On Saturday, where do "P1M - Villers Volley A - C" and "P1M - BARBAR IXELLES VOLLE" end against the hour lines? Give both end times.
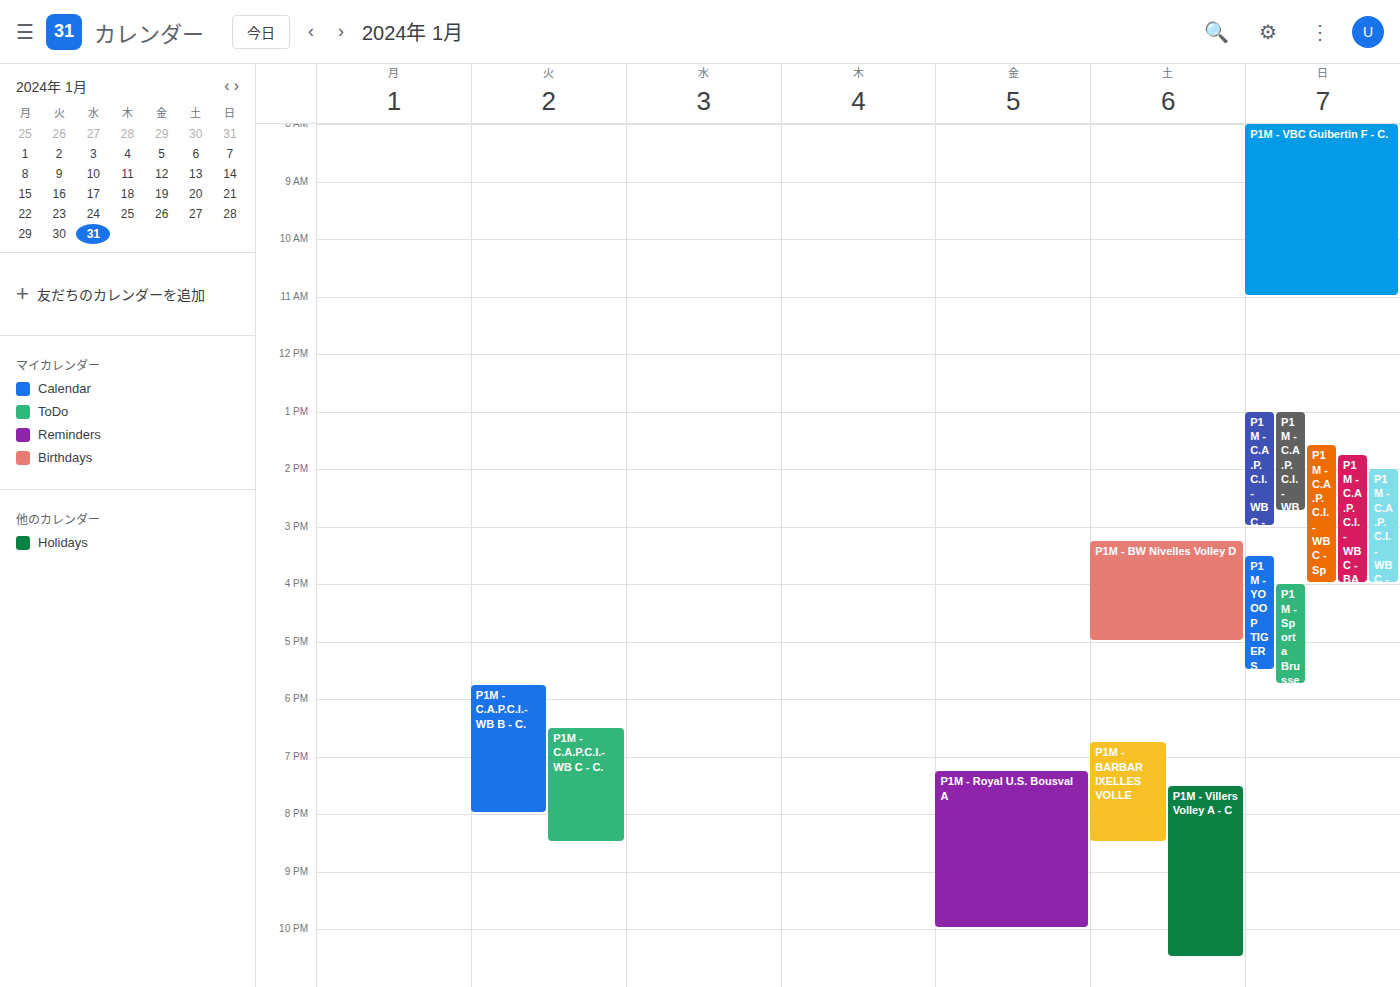
"P1M - Villers Volley A - C": 10:30 PM, halfway between the 10 PM and 11 PM lines. "P1M - BARBAR IXELLES VOLLE": 8:30 PM, halfway between the 8 PM and 9 PM lines.